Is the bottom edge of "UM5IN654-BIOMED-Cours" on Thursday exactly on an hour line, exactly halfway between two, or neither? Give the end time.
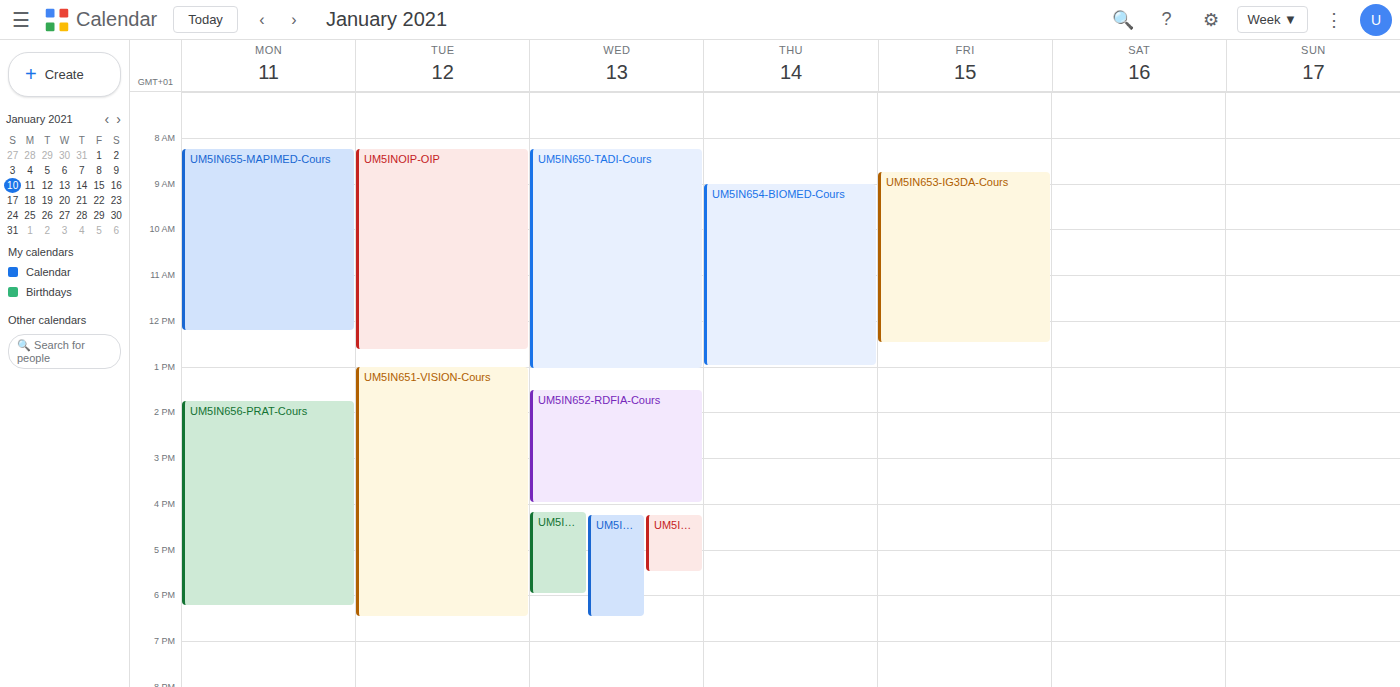
1:00 PM -- exactly on the 1 PM line.